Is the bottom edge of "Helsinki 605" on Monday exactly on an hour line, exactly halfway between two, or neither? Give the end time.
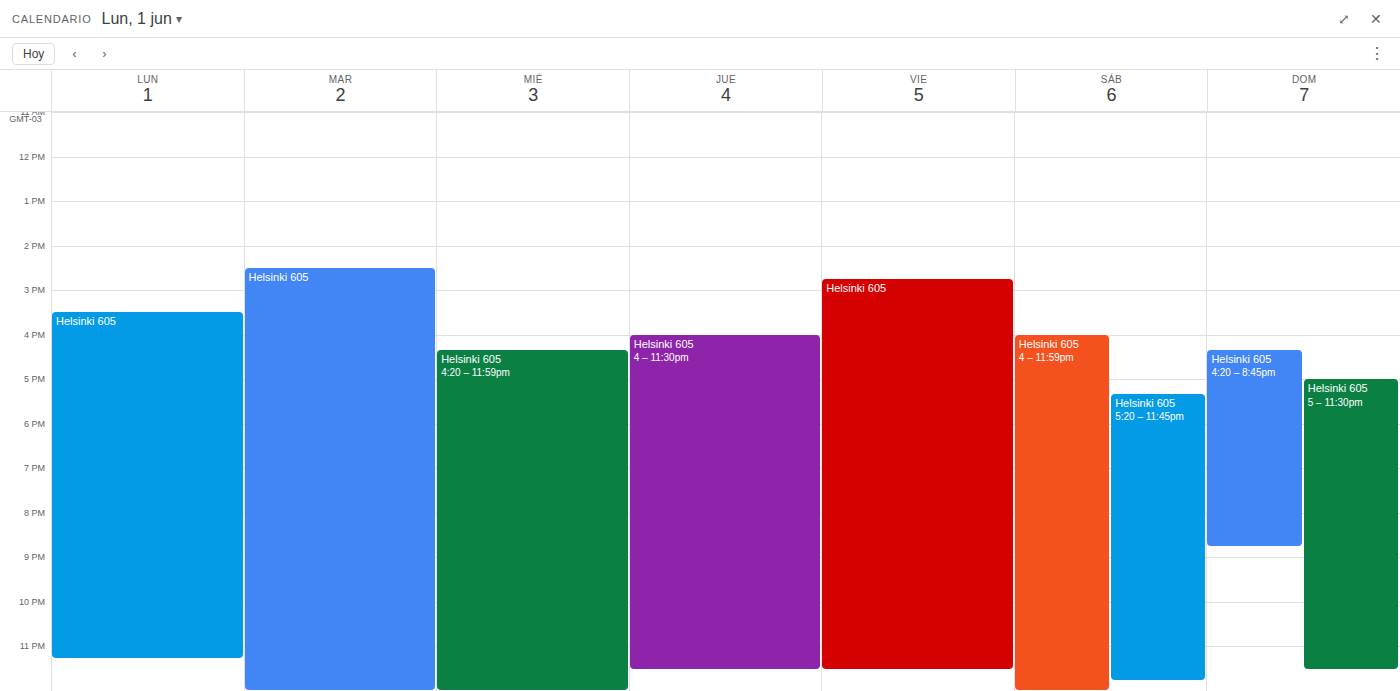
11:15 PM -- neither: a quarter of the way from the 11 PM line to the 12 AM line.